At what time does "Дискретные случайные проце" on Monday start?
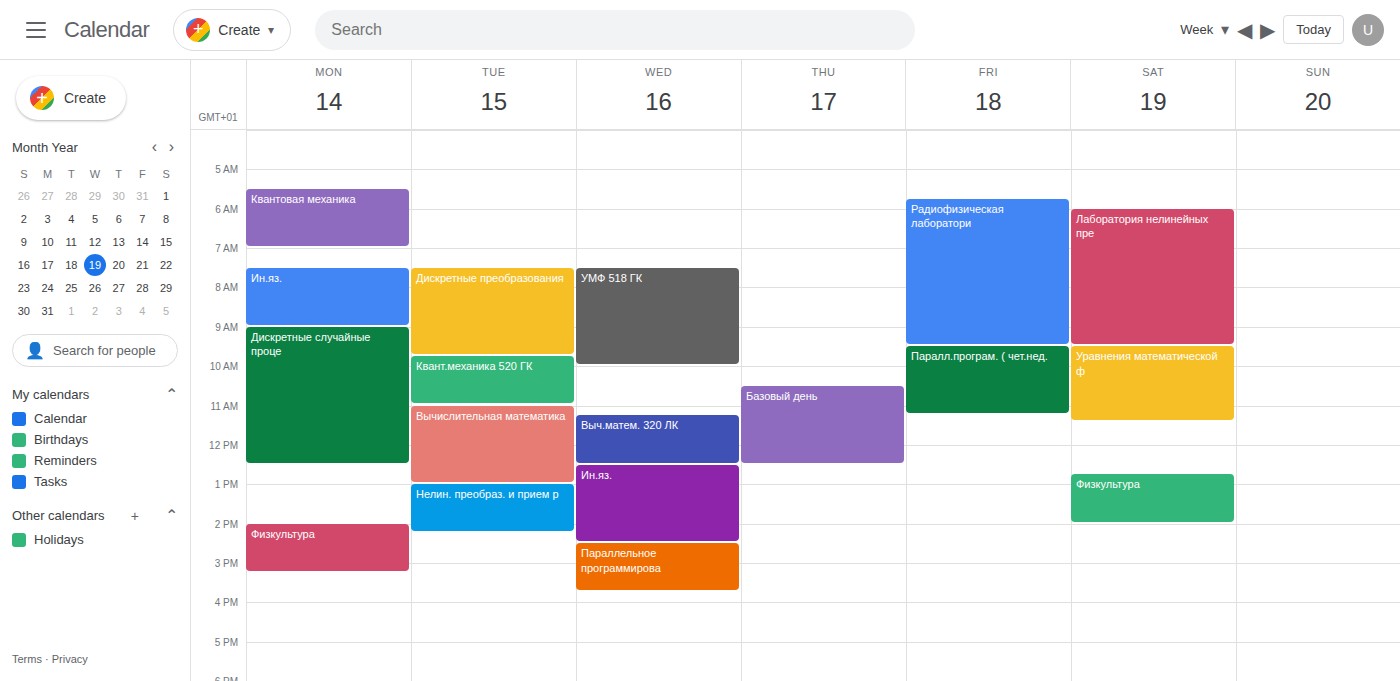
9:00 AM